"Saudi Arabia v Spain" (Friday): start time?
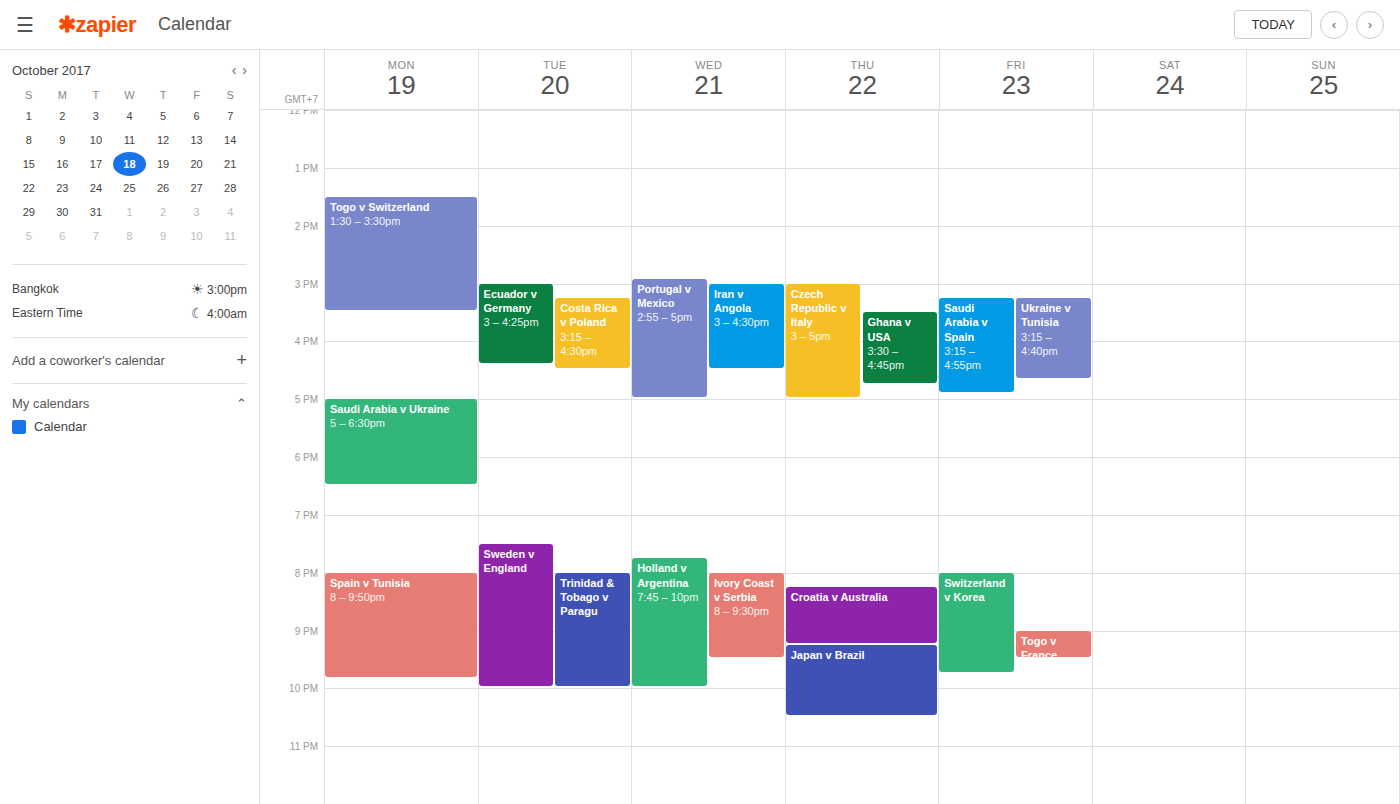
3:15 PM